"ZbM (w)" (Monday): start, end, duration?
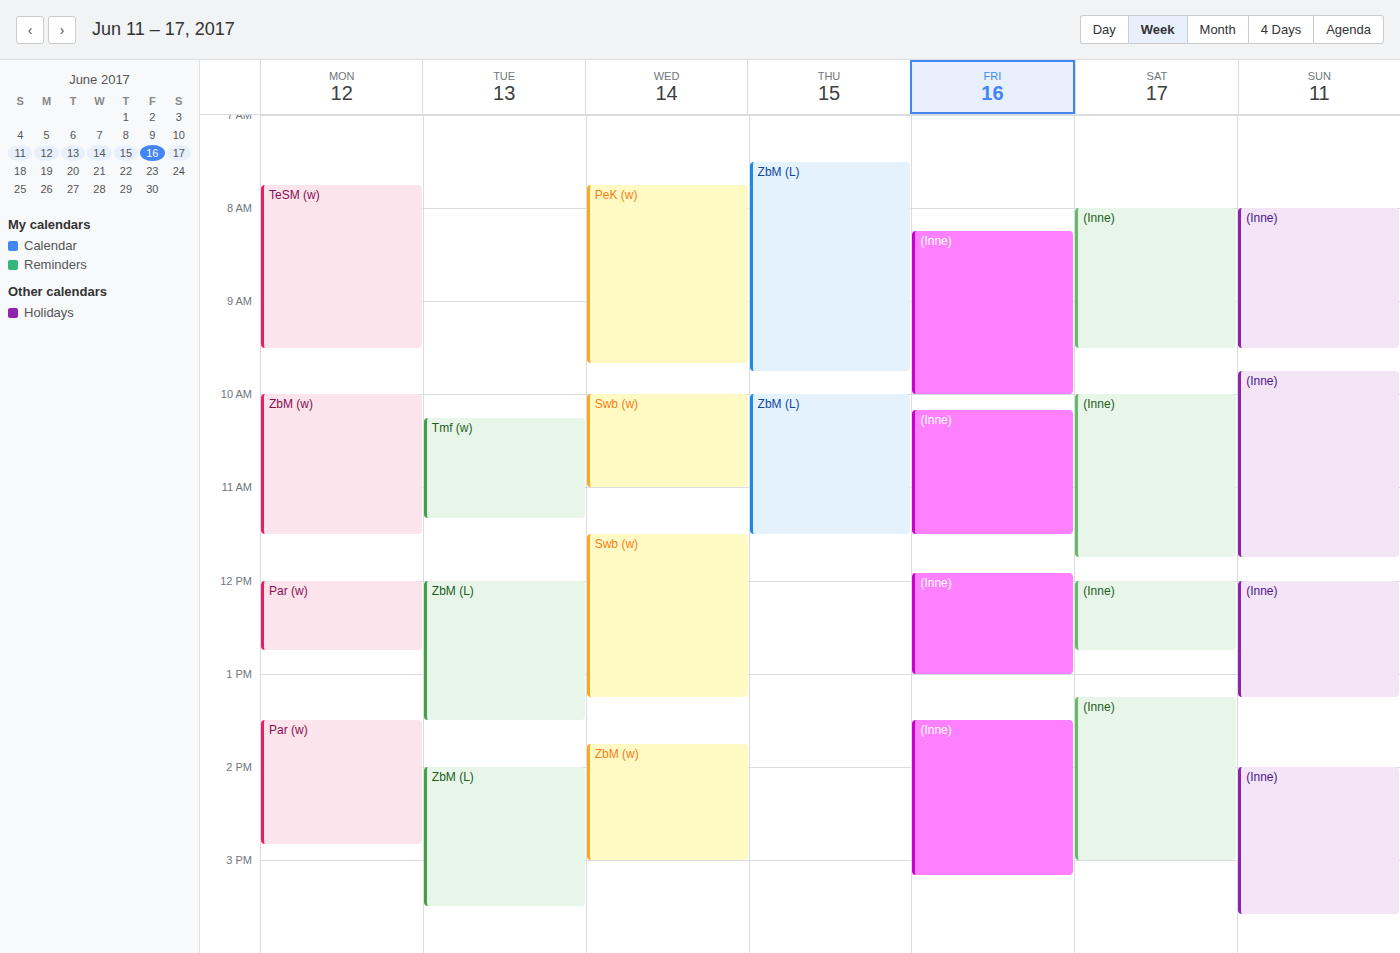
10:00 AM to 11:30 AM, 1 hour 30 minutes